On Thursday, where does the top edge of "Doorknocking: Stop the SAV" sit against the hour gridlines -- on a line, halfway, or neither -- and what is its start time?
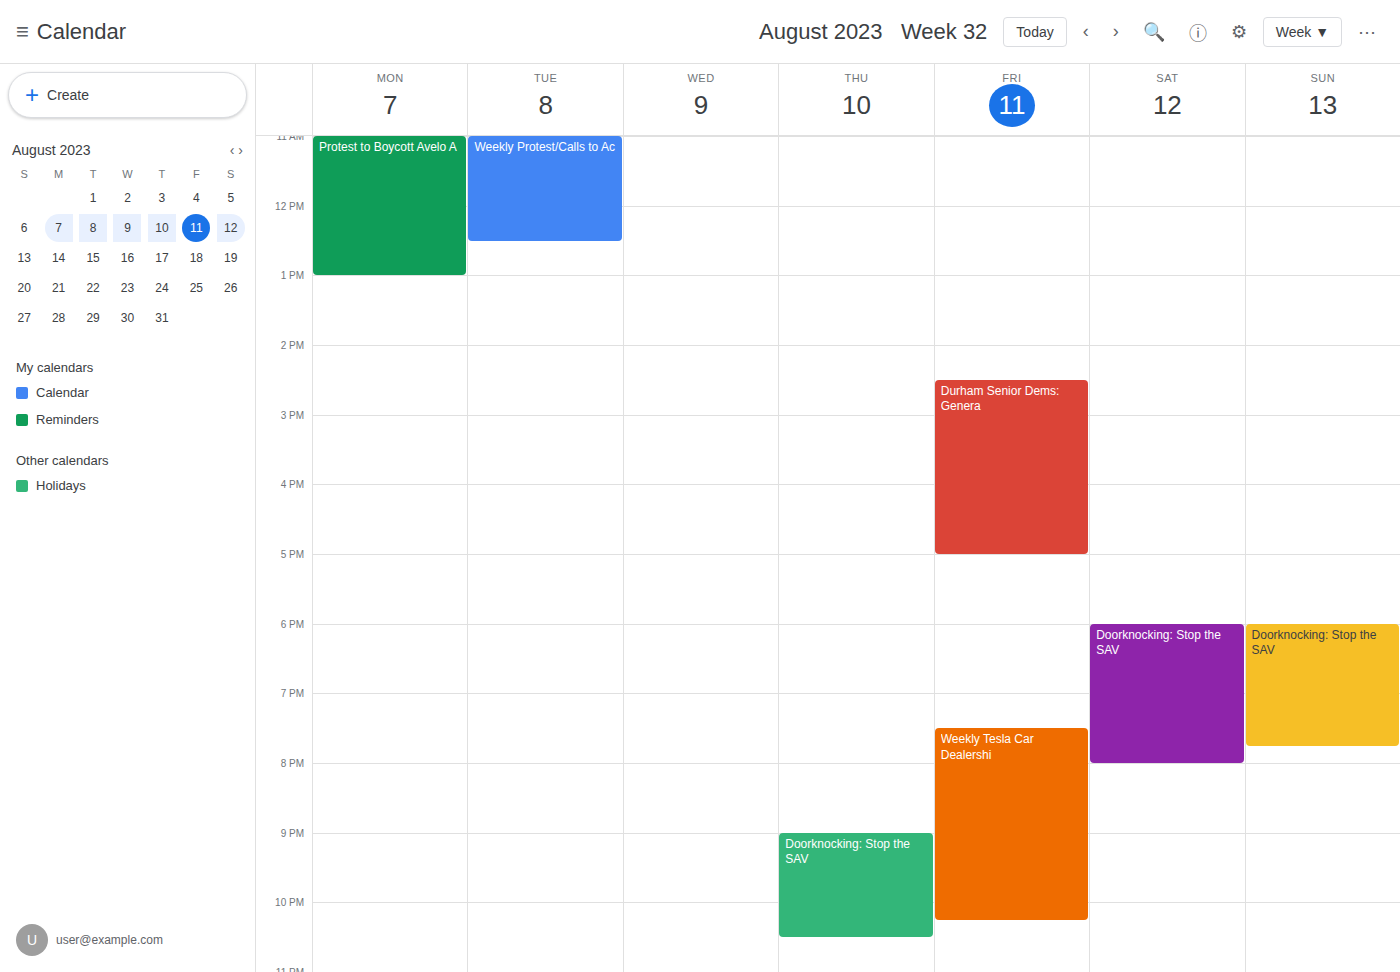
9:00 PM -- exactly on the 9 PM line.